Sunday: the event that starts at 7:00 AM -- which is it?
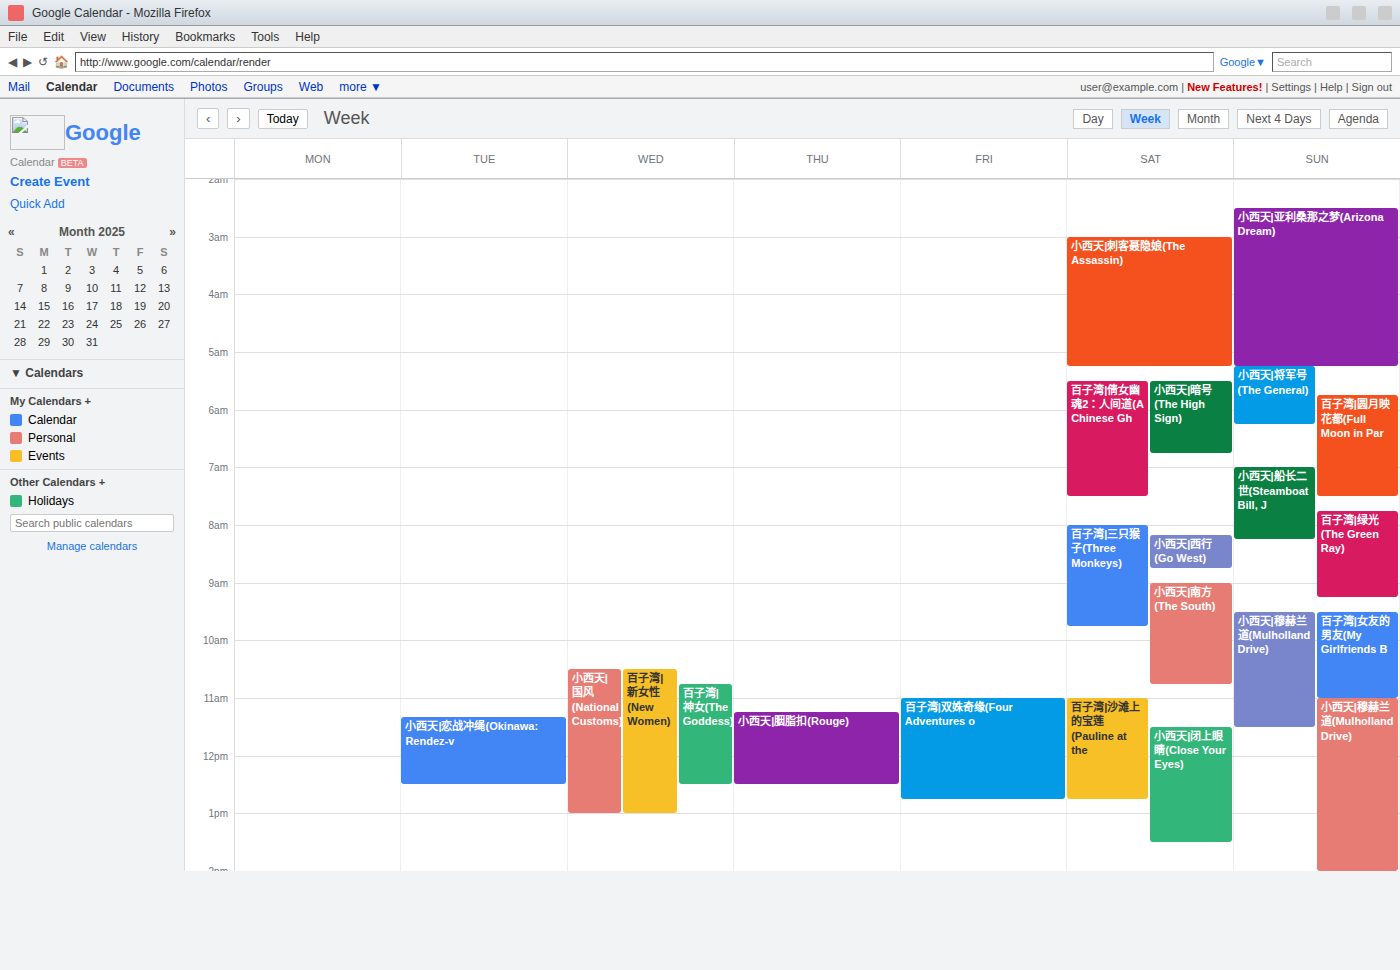
"小西天|船长二世(Steamboat Bill, J"